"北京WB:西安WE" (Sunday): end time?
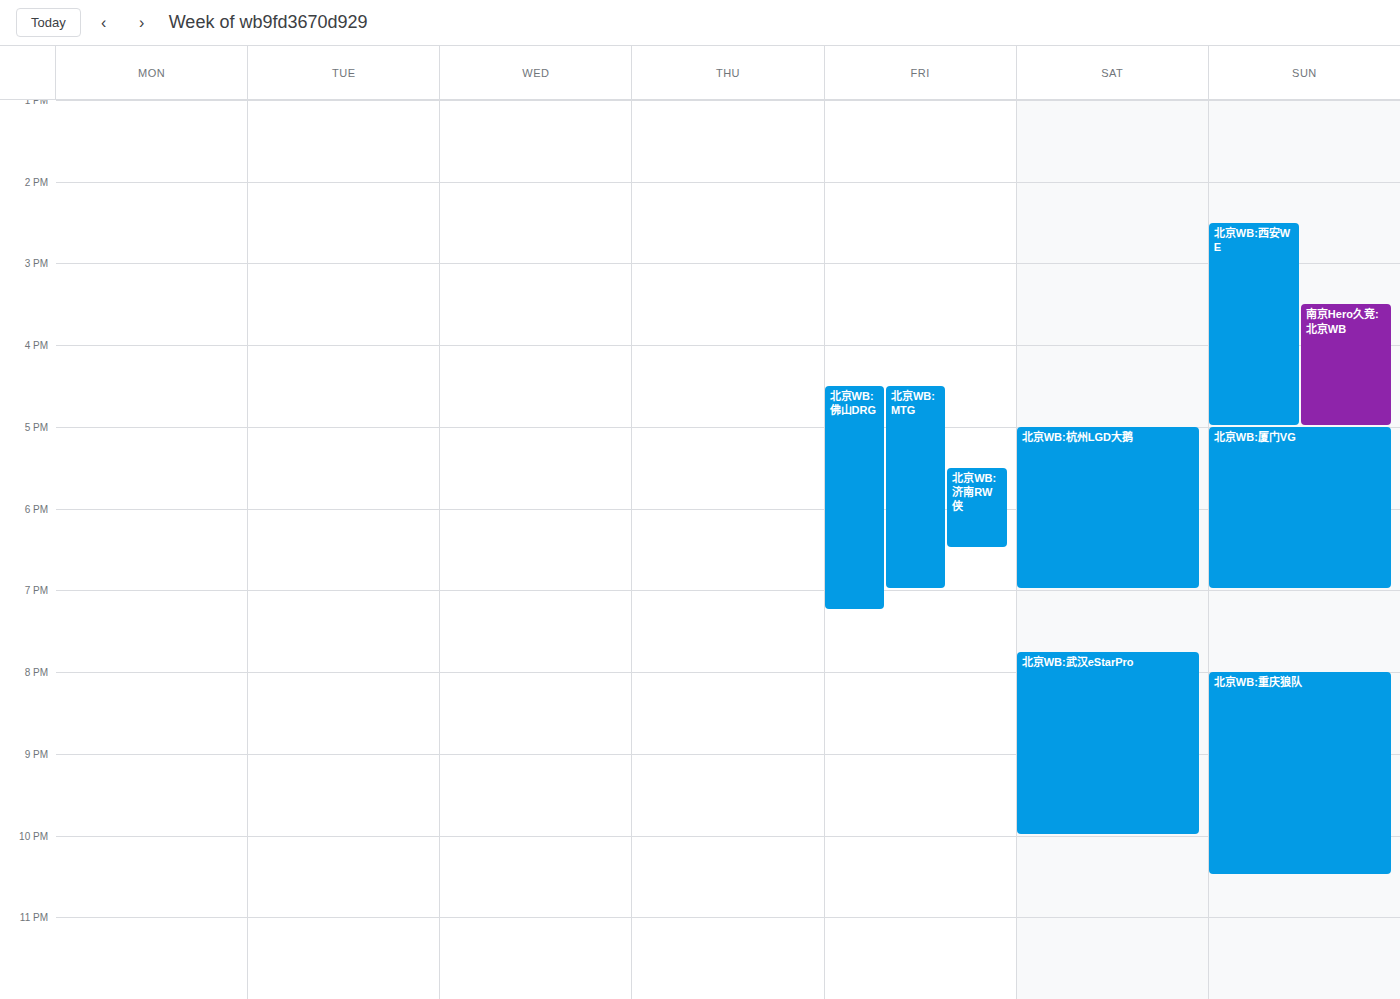
5:00 PM